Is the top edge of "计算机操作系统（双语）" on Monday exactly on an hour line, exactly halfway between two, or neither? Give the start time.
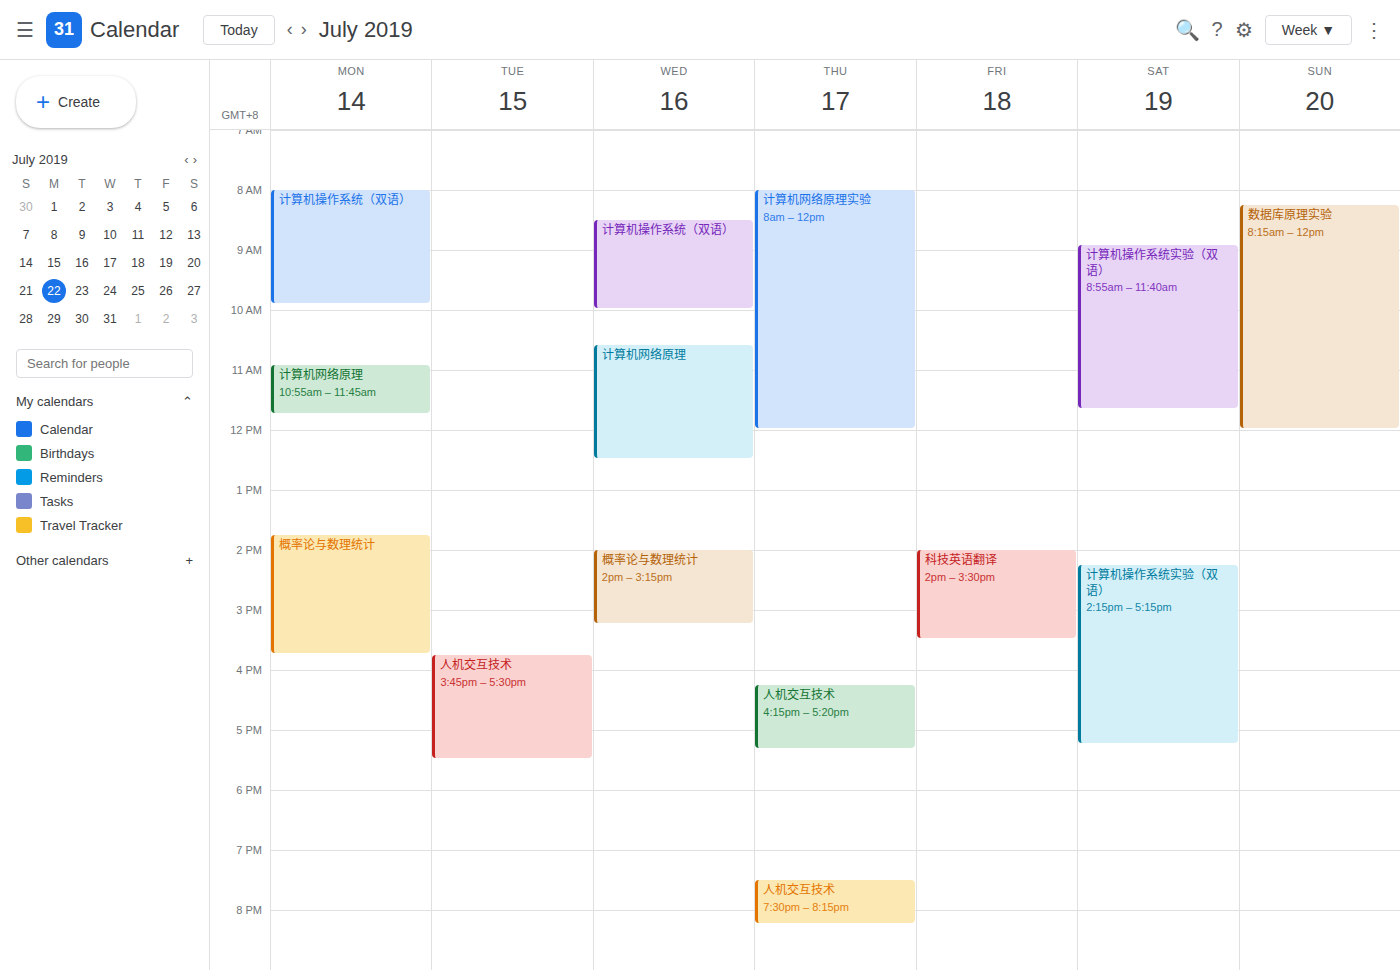
08:00 -- exactly on the 08:00 line.